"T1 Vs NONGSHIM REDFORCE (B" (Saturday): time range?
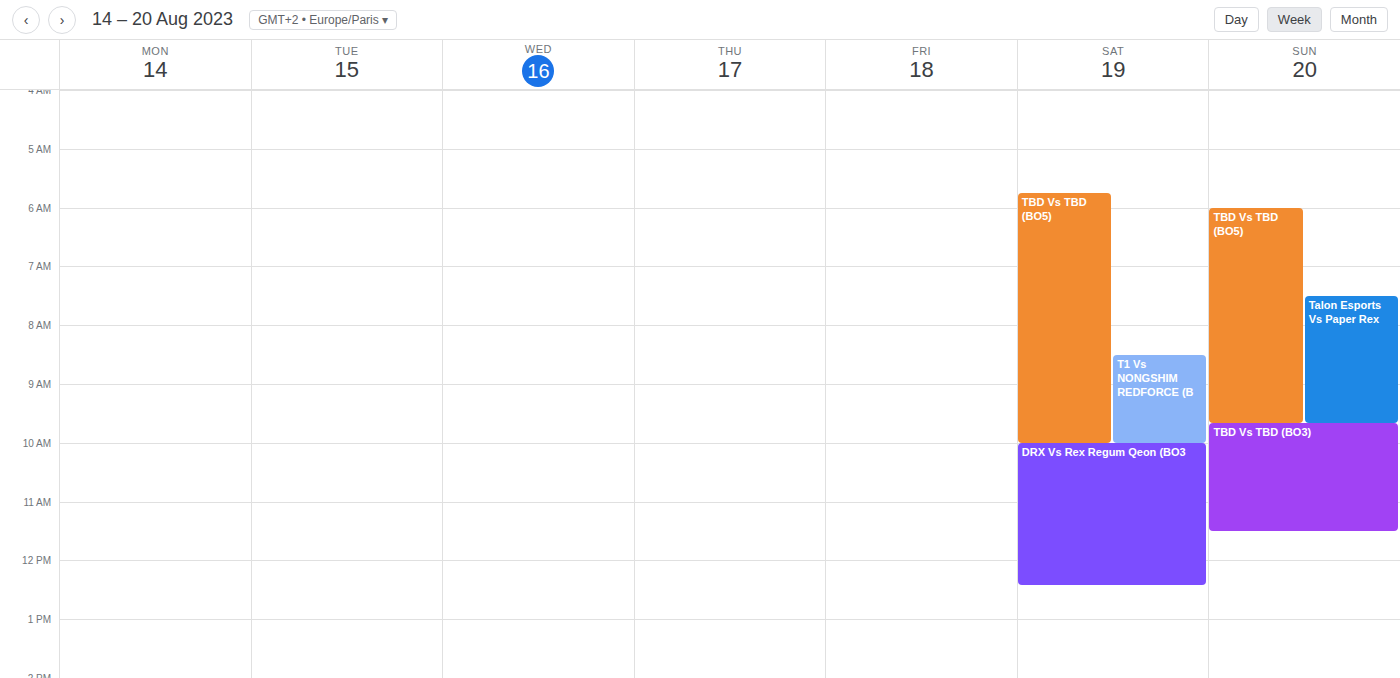
8:30 AM to 10:00 AM